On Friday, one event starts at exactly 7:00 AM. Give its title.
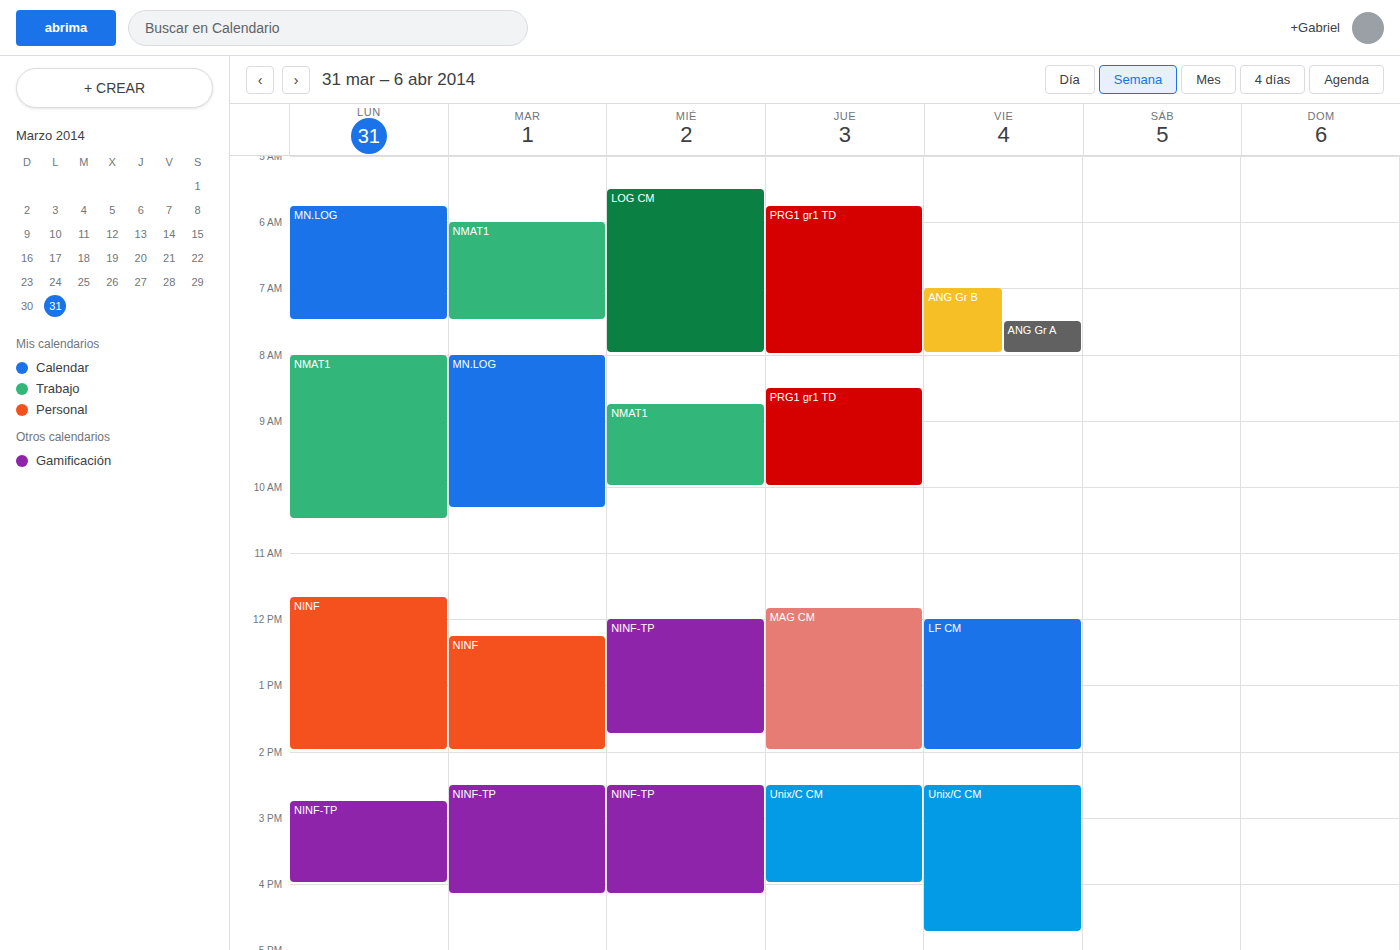
"ANG Gr B"